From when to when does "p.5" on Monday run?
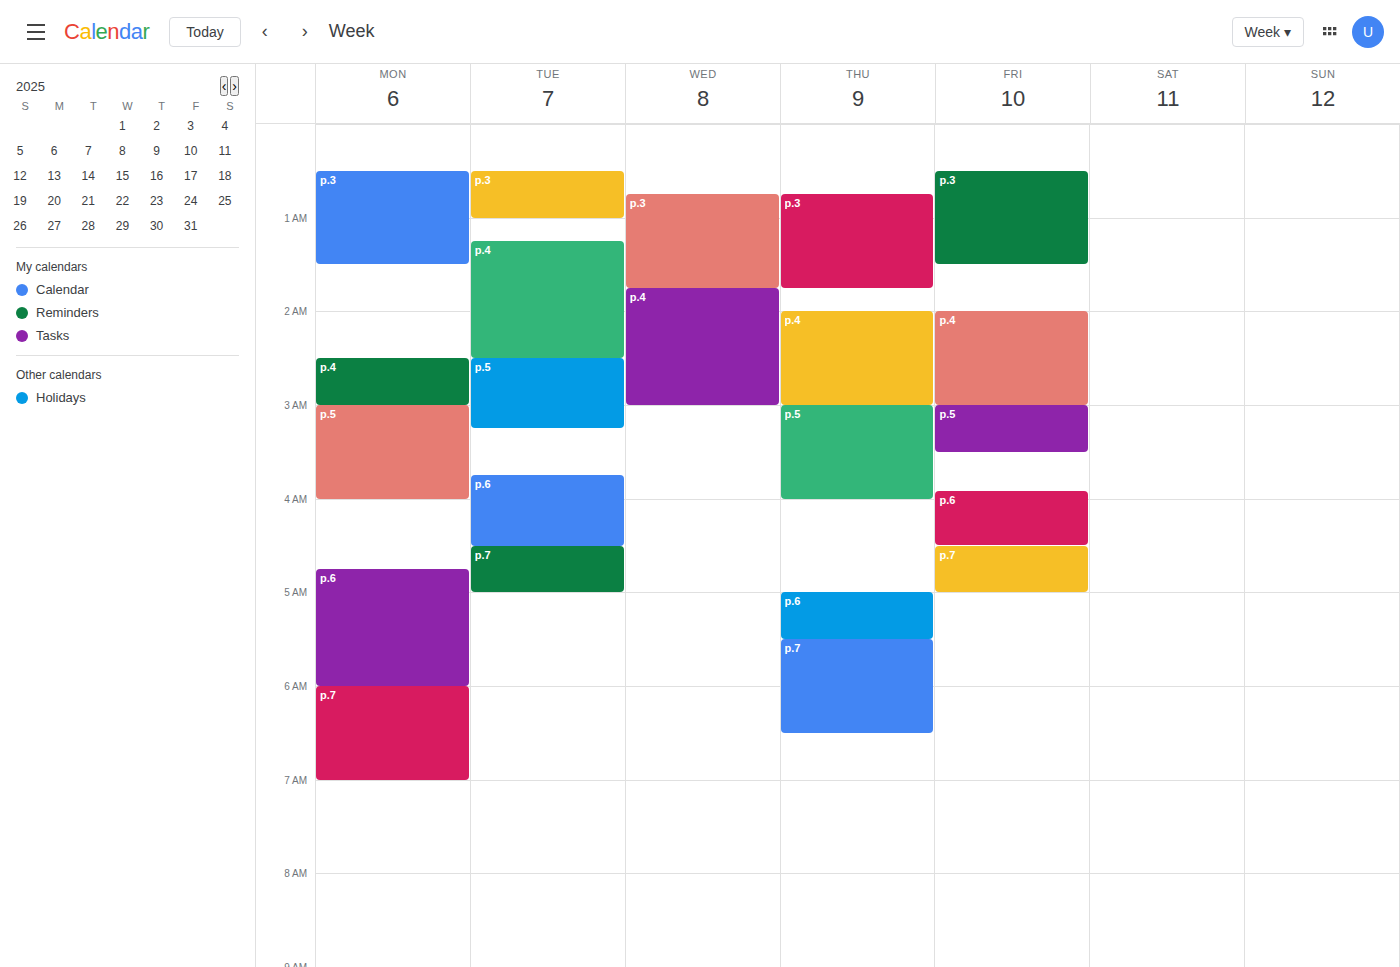
3:00 AM to 4:00 AM